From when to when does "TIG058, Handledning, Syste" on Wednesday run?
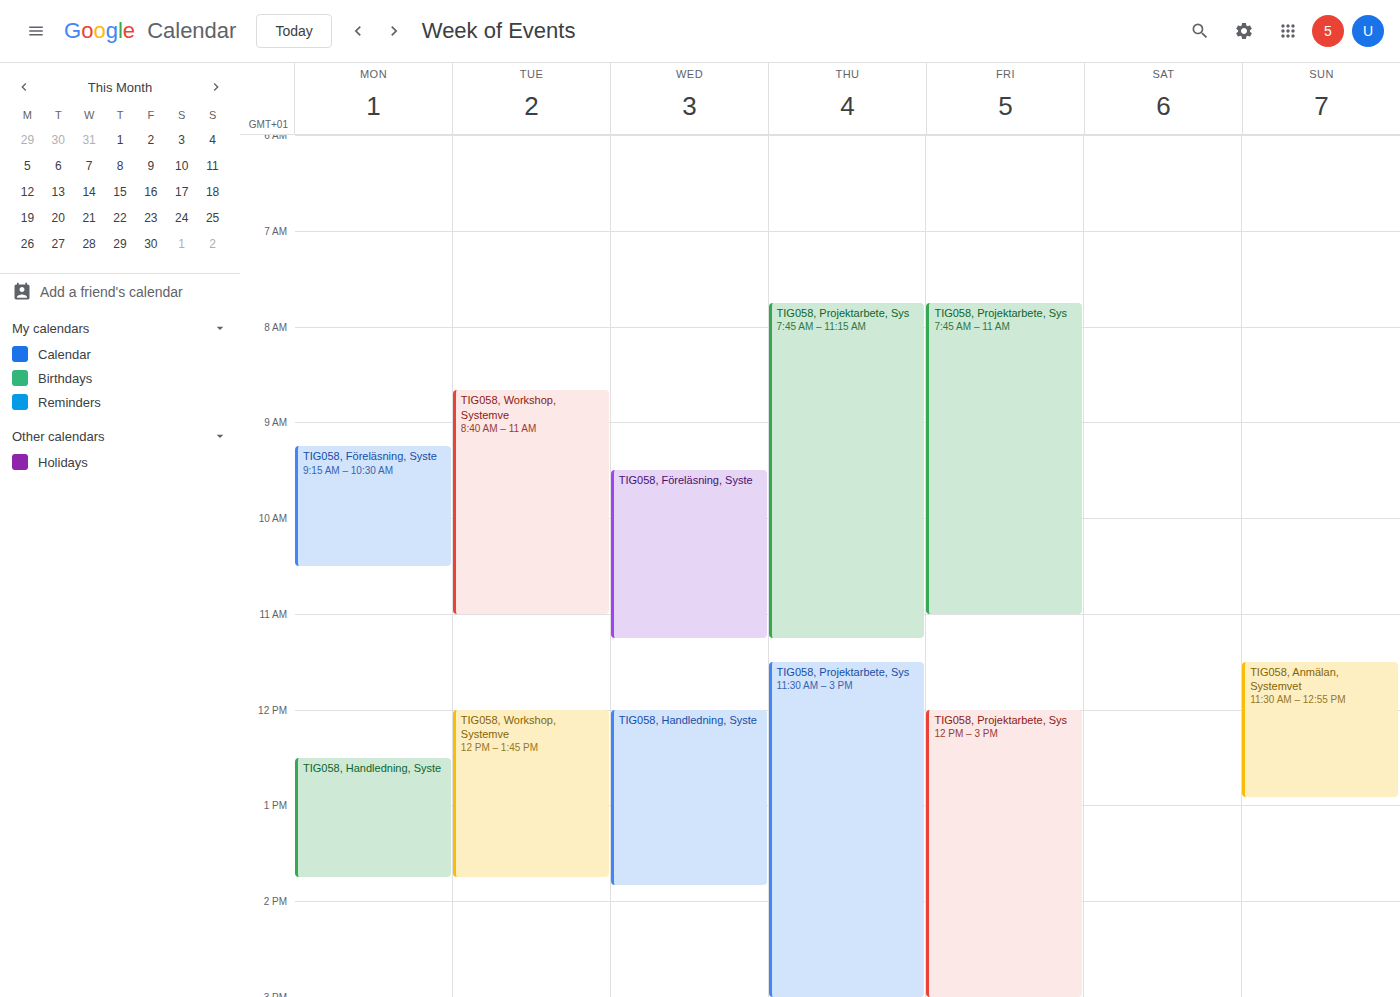
12:00 PM to 1:50 PM